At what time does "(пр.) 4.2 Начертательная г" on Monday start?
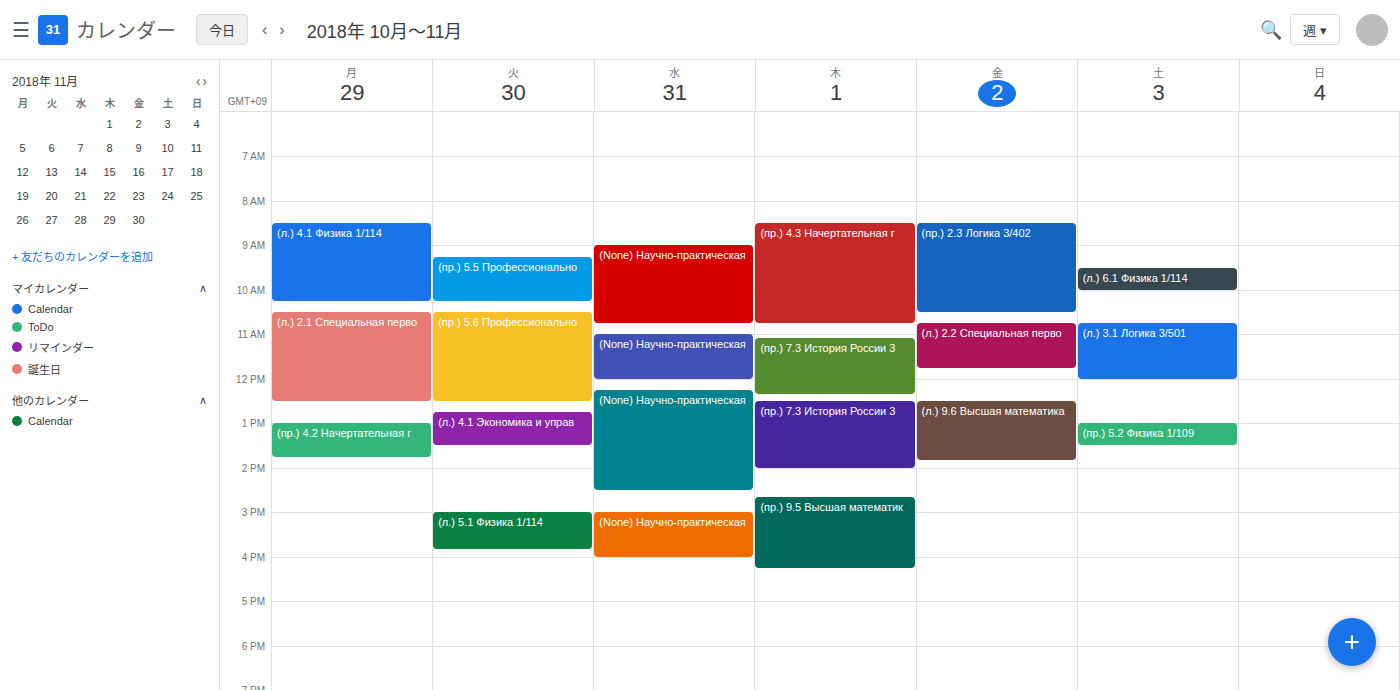
1:00 PM